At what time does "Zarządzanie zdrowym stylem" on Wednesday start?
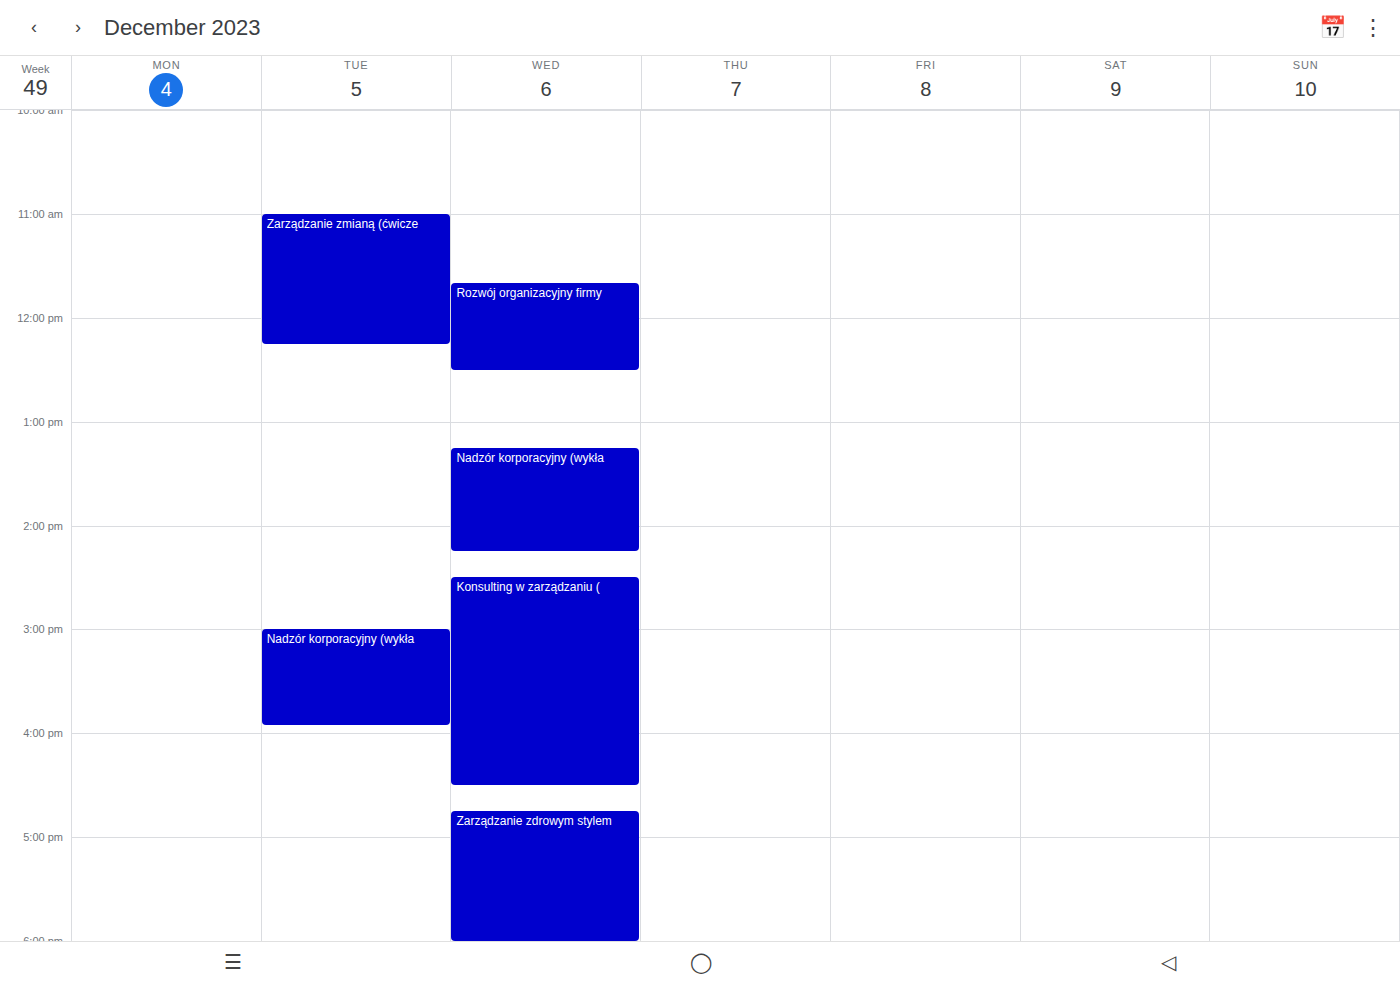
4:45 PM